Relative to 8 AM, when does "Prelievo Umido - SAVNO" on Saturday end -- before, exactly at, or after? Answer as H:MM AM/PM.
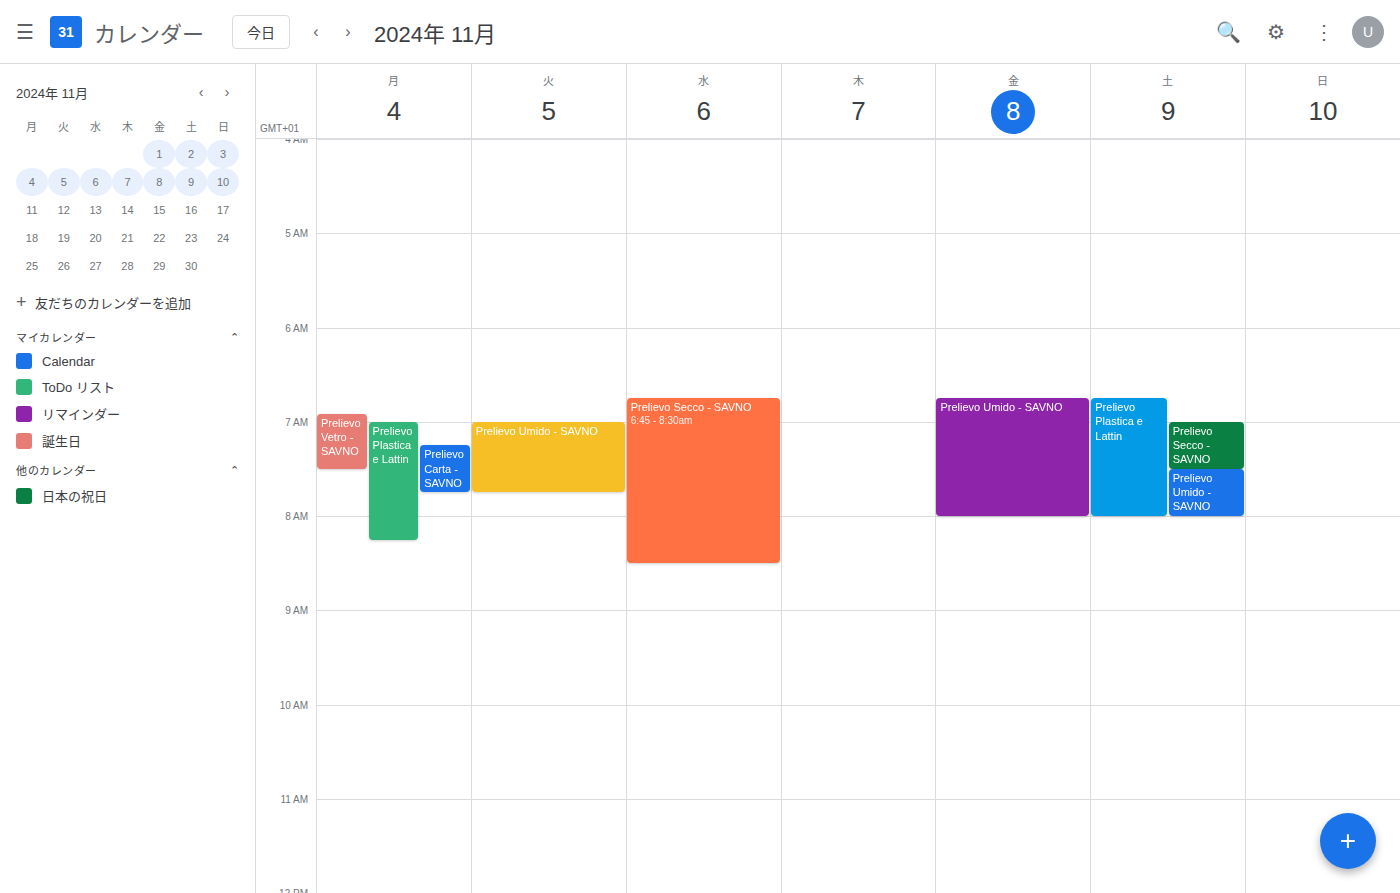
8:00 AM -- exactly at 8 AM, on the 8 AM line.